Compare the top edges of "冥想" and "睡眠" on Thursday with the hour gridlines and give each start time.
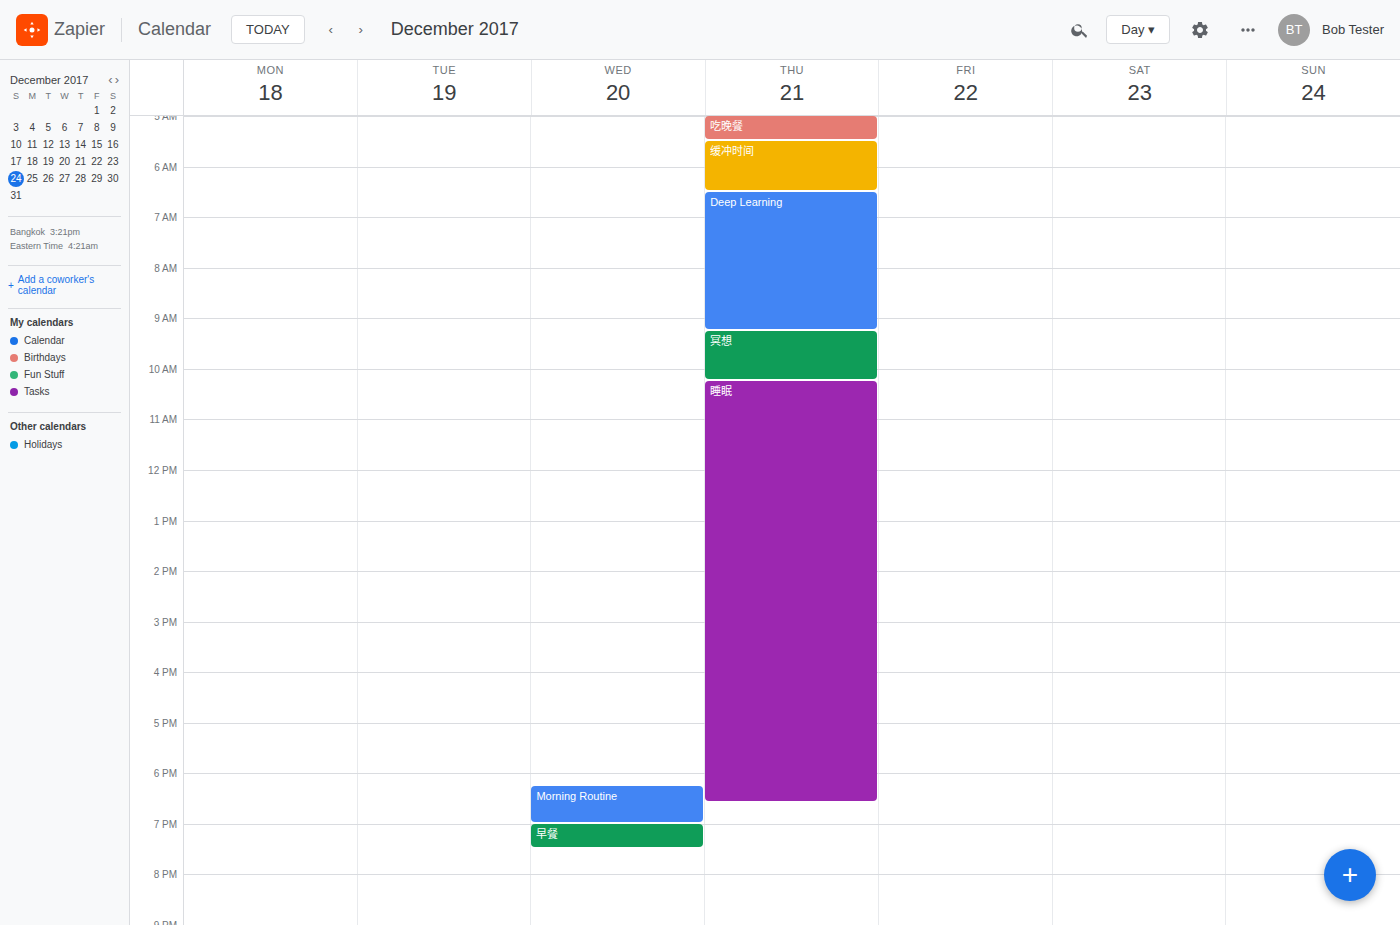
"冥想": 9:15 AM, neither: a quarter of the way from the 9 AM line to the 10 AM line. "睡眠": 10:15 AM, neither: a quarter of the way from the 10 AM line to the 11 AM line.